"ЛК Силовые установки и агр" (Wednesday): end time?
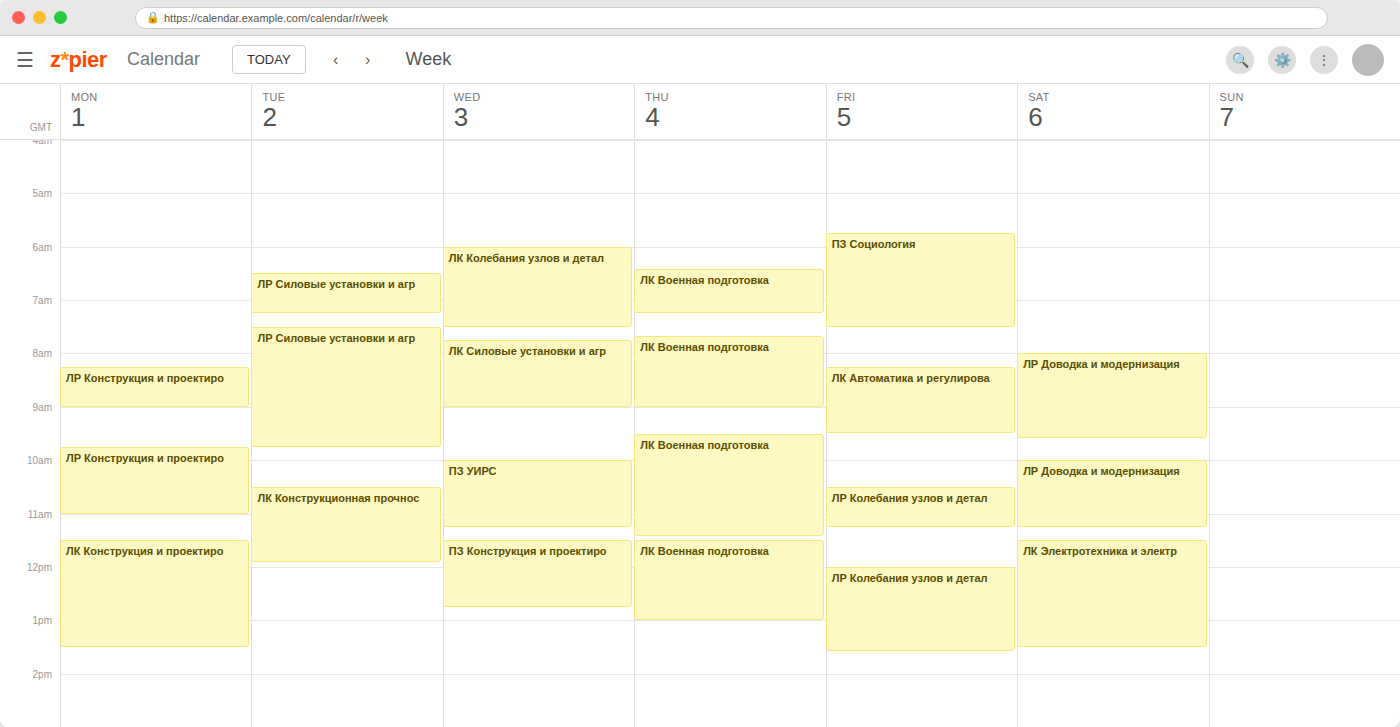
9:00 AM